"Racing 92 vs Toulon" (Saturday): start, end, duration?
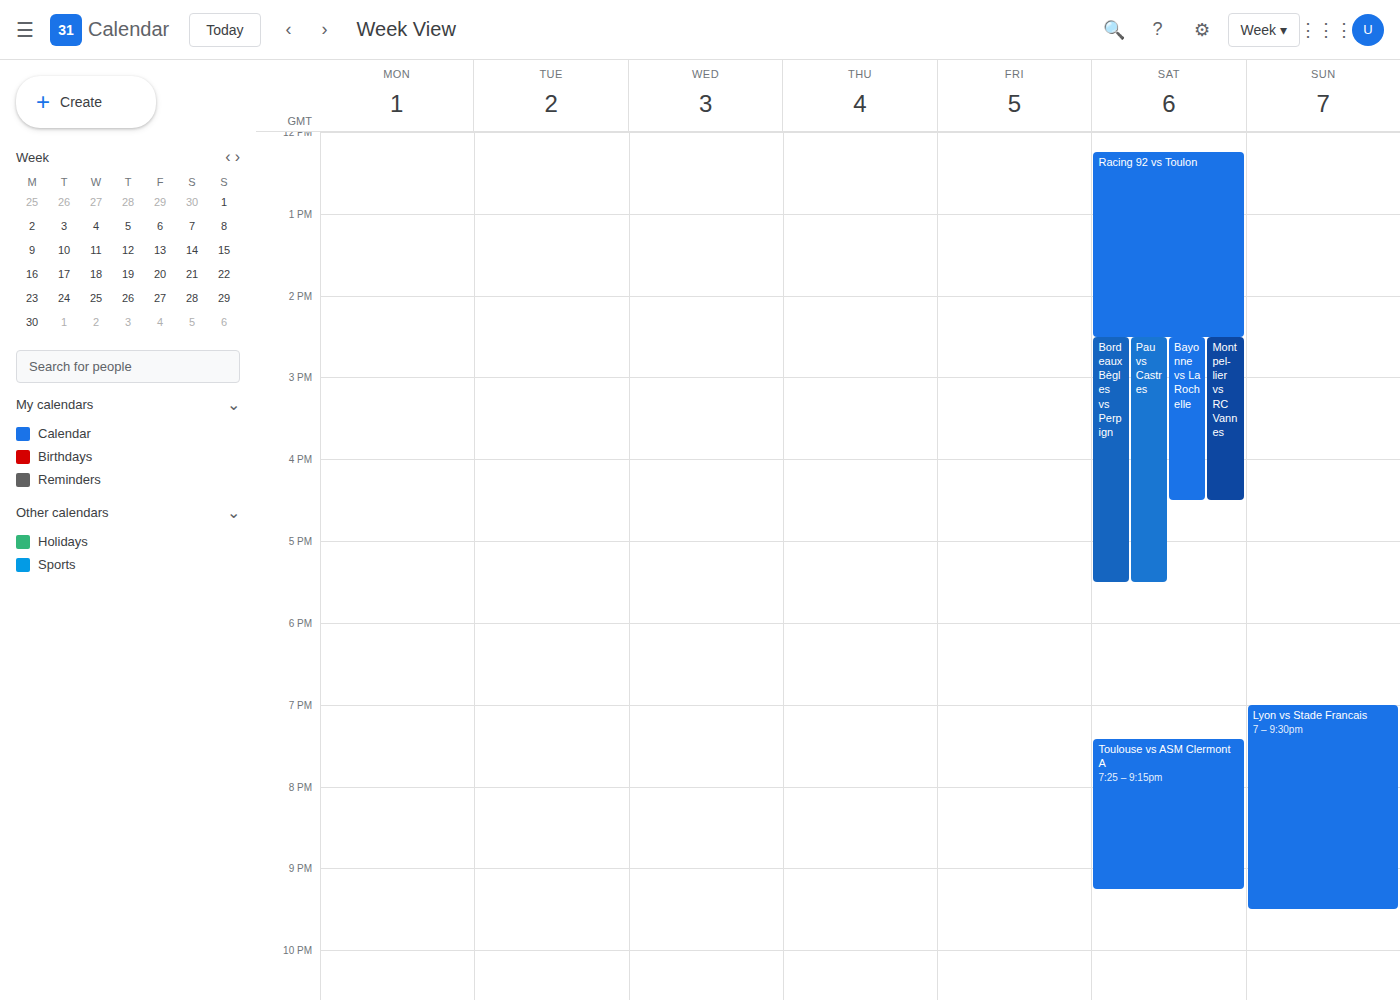
12:15 to 14:30, 2 hours 15 minutes